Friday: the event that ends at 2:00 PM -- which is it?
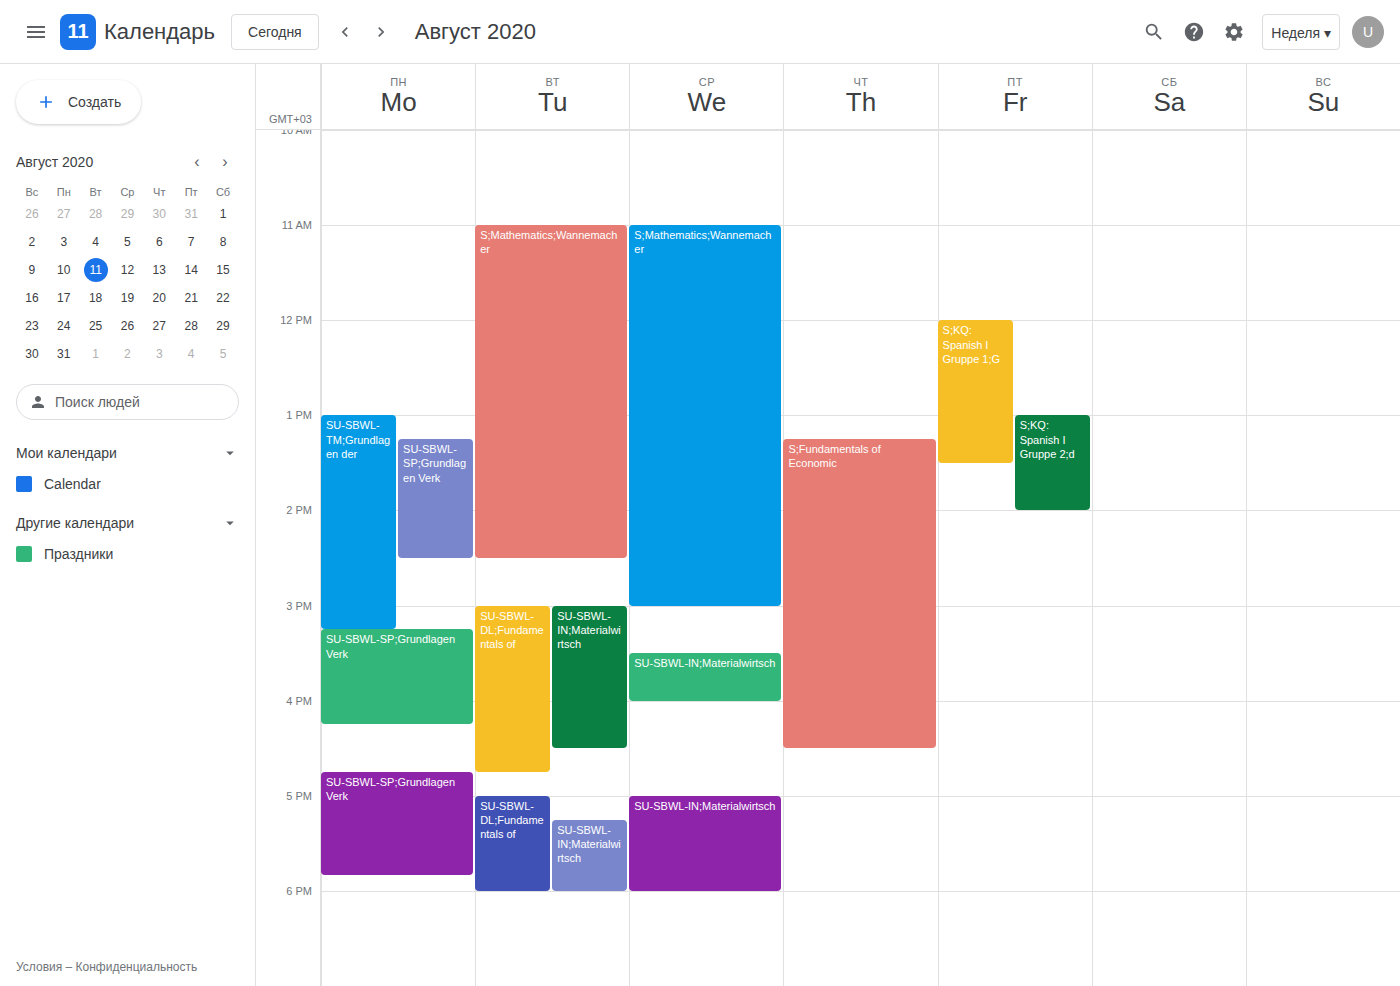
"S;KQ: Spanish I Gruppe 2;d"